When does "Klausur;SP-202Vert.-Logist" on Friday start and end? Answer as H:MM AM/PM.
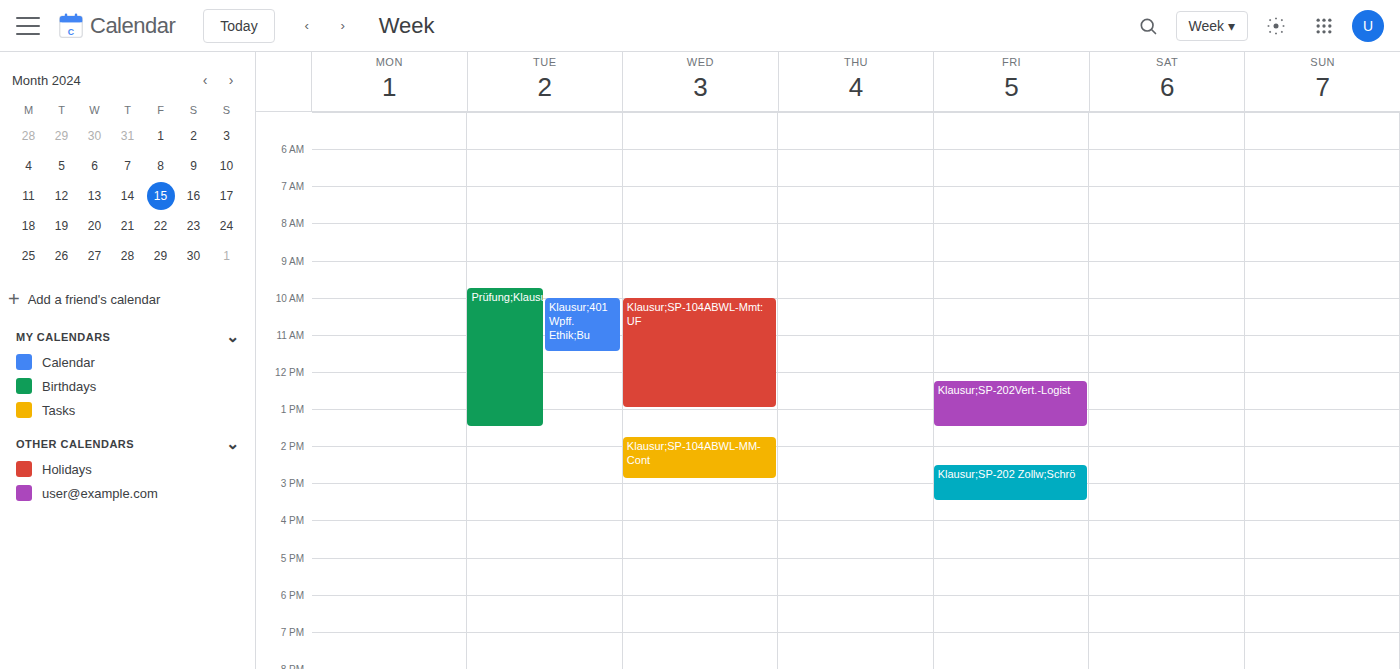
12:15 PM to 1:30 PM